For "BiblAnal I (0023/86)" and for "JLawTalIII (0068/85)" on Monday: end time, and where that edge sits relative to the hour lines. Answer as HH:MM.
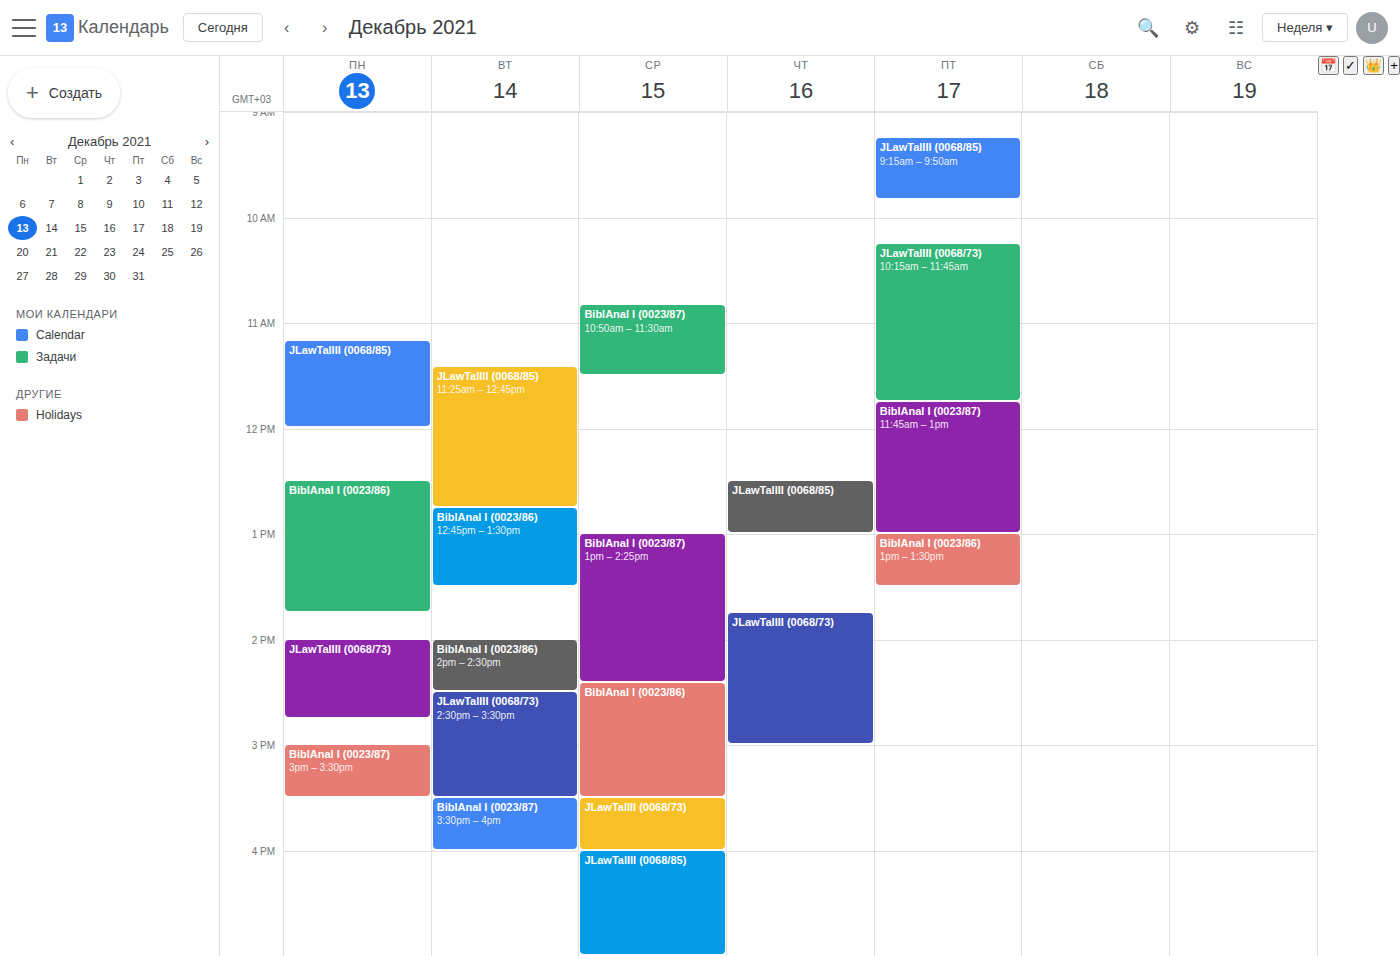
"BiblAnal I (0023/86)": 13:45, neither: three quarters of the way from the 13:00 line to the 14:00 line. "JLawTalIII (0068/85)": 12:00, exactly on the 12:00 line.